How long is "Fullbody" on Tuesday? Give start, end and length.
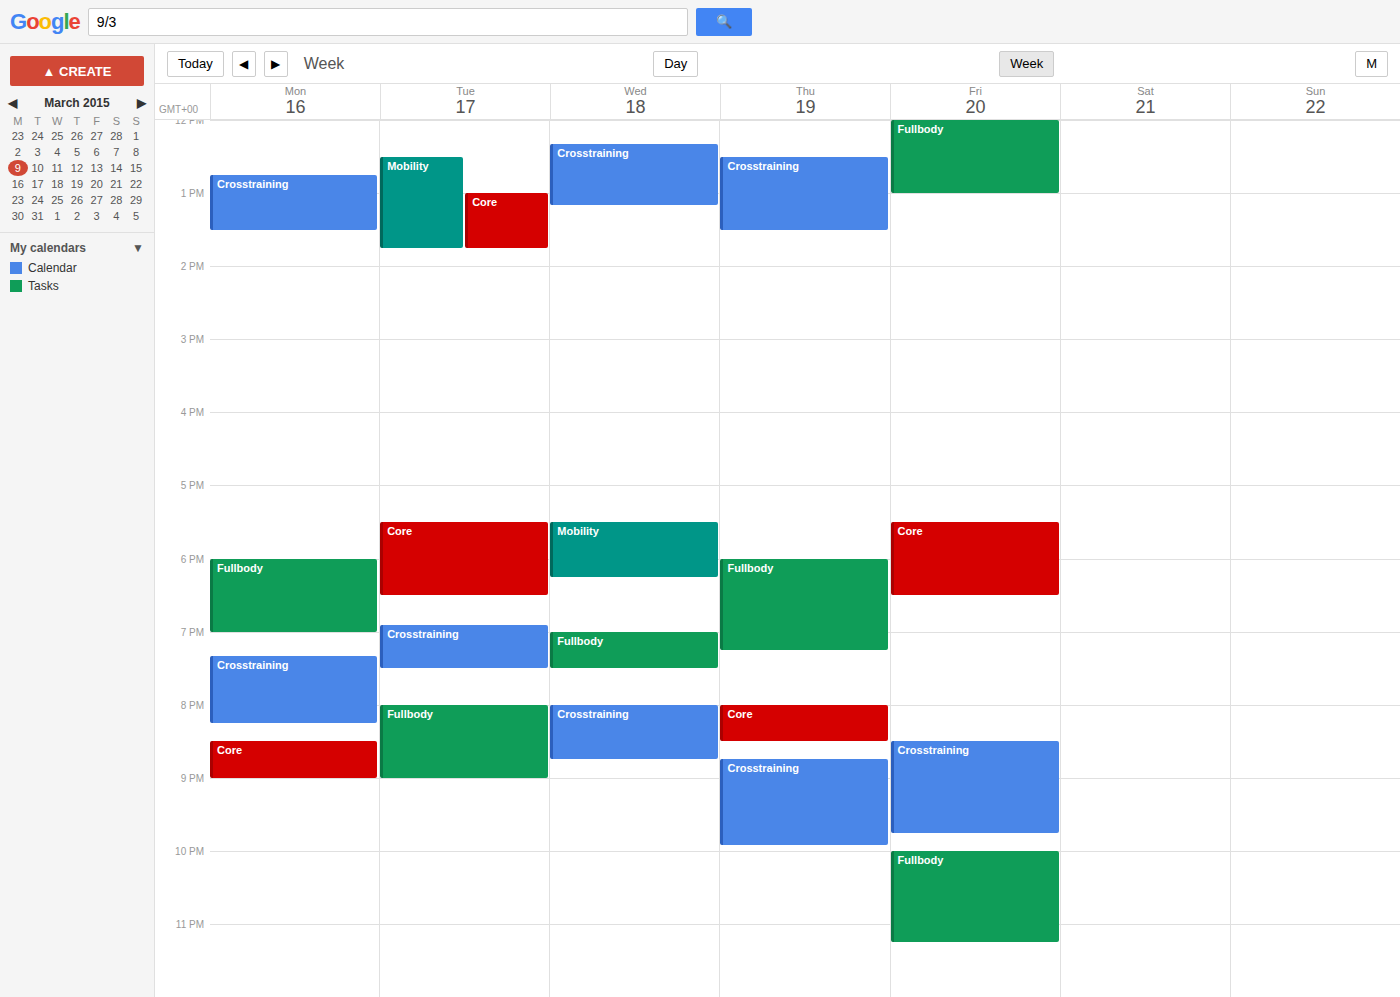
20:00 to 21:00, 1 hour